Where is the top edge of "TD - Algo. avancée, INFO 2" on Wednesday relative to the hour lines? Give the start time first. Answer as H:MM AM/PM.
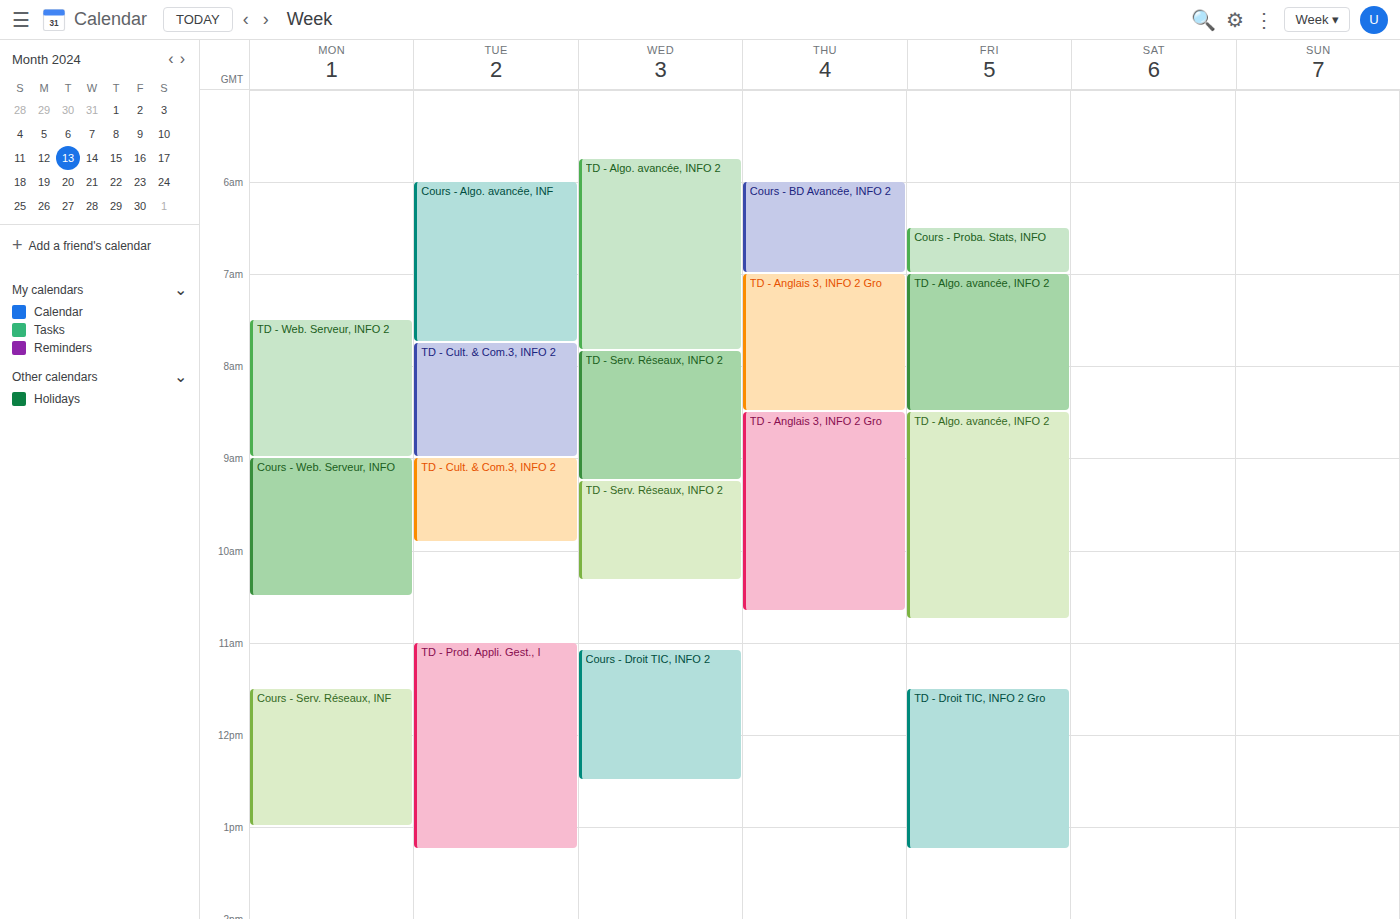
5:45 AM -- neither: three quarters of the way from the 5 AM line to the 6 AM line.